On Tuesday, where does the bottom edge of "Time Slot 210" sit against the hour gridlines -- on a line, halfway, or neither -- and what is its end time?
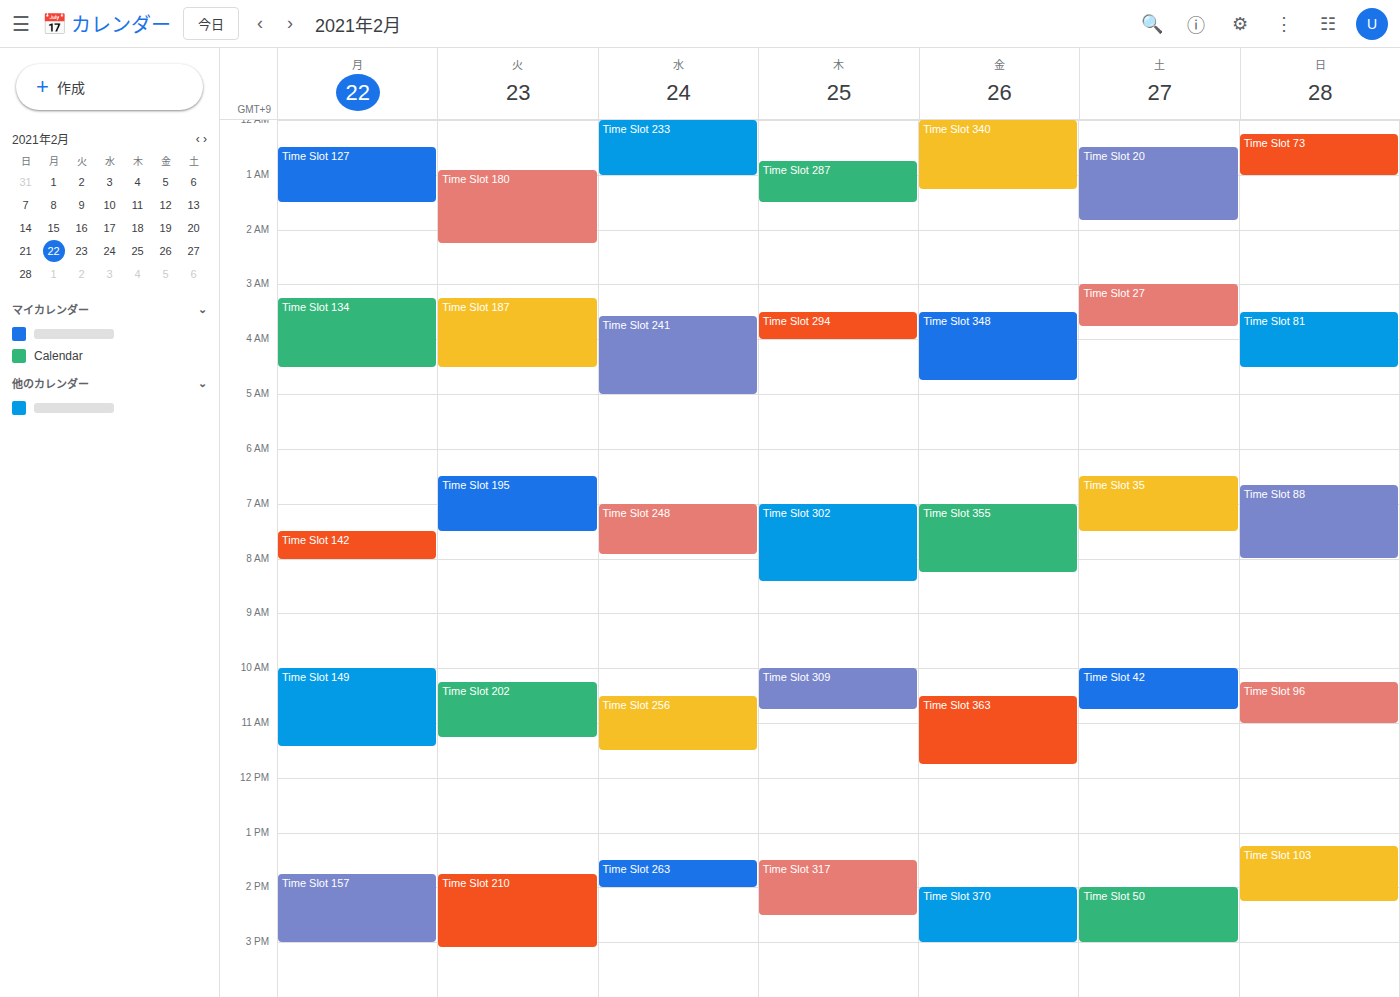
15:05 -- neither: 5 minutes below the 15:00 line and 55 minutes above the 16:00 line.